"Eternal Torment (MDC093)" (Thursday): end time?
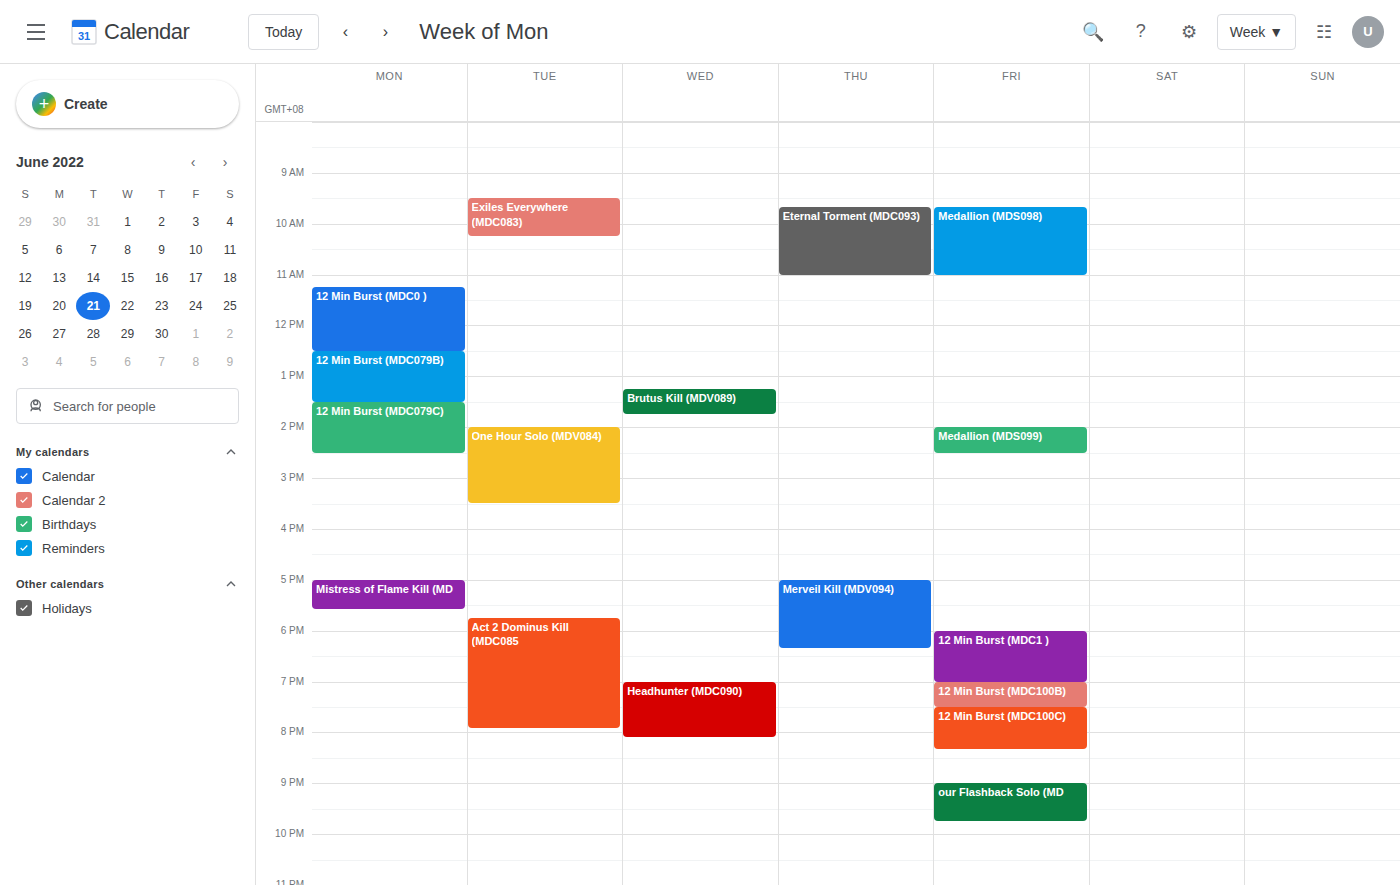
11:00 AM